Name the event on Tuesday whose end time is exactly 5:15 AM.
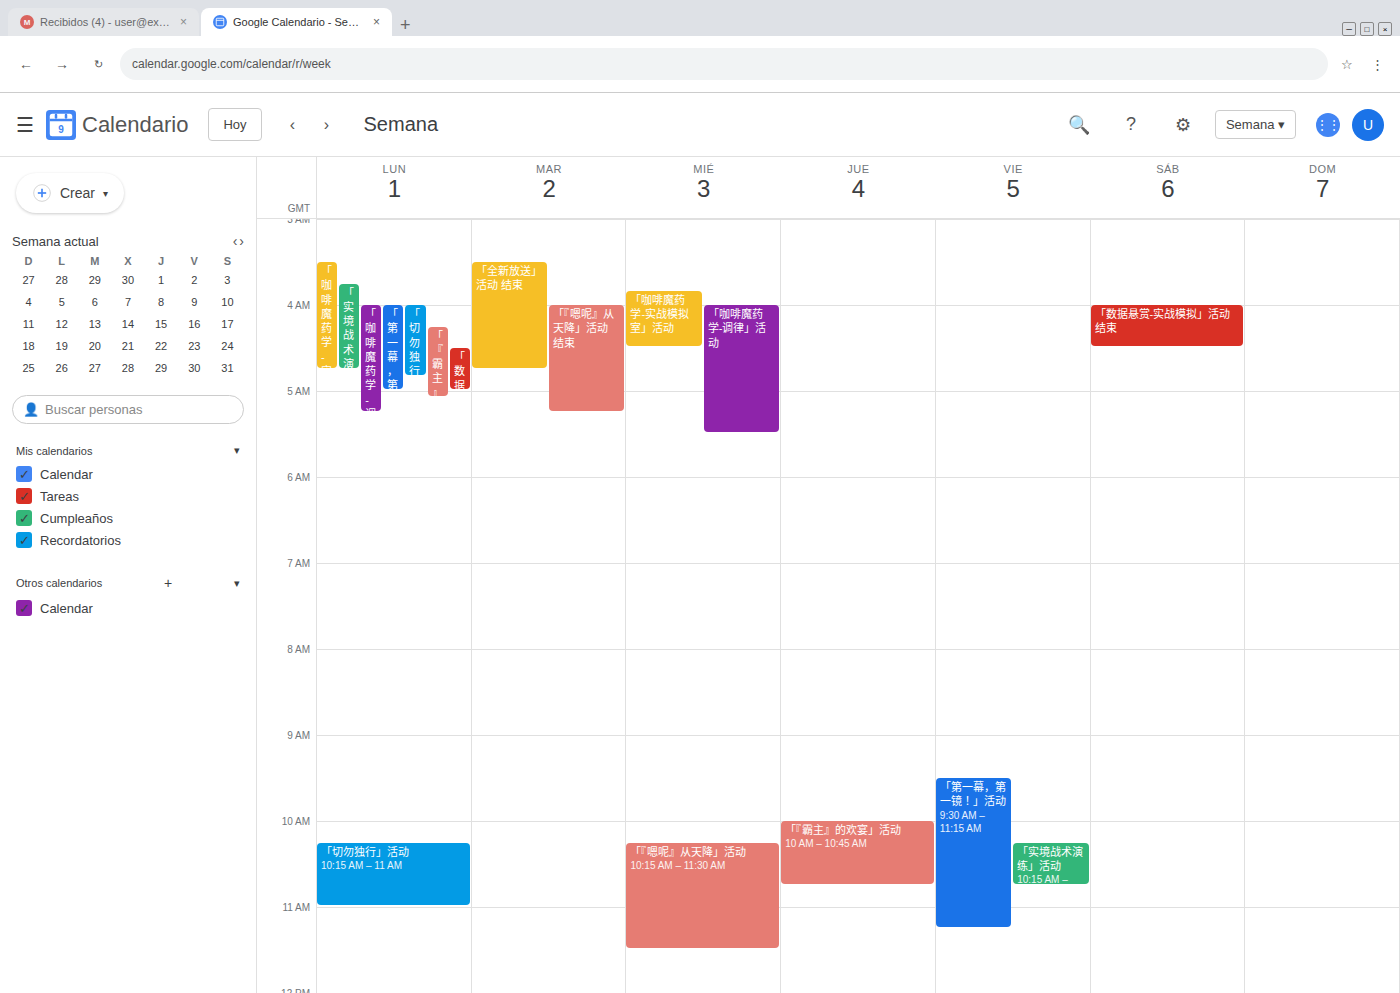
"「『嗯呢』从天降」活动 结束"